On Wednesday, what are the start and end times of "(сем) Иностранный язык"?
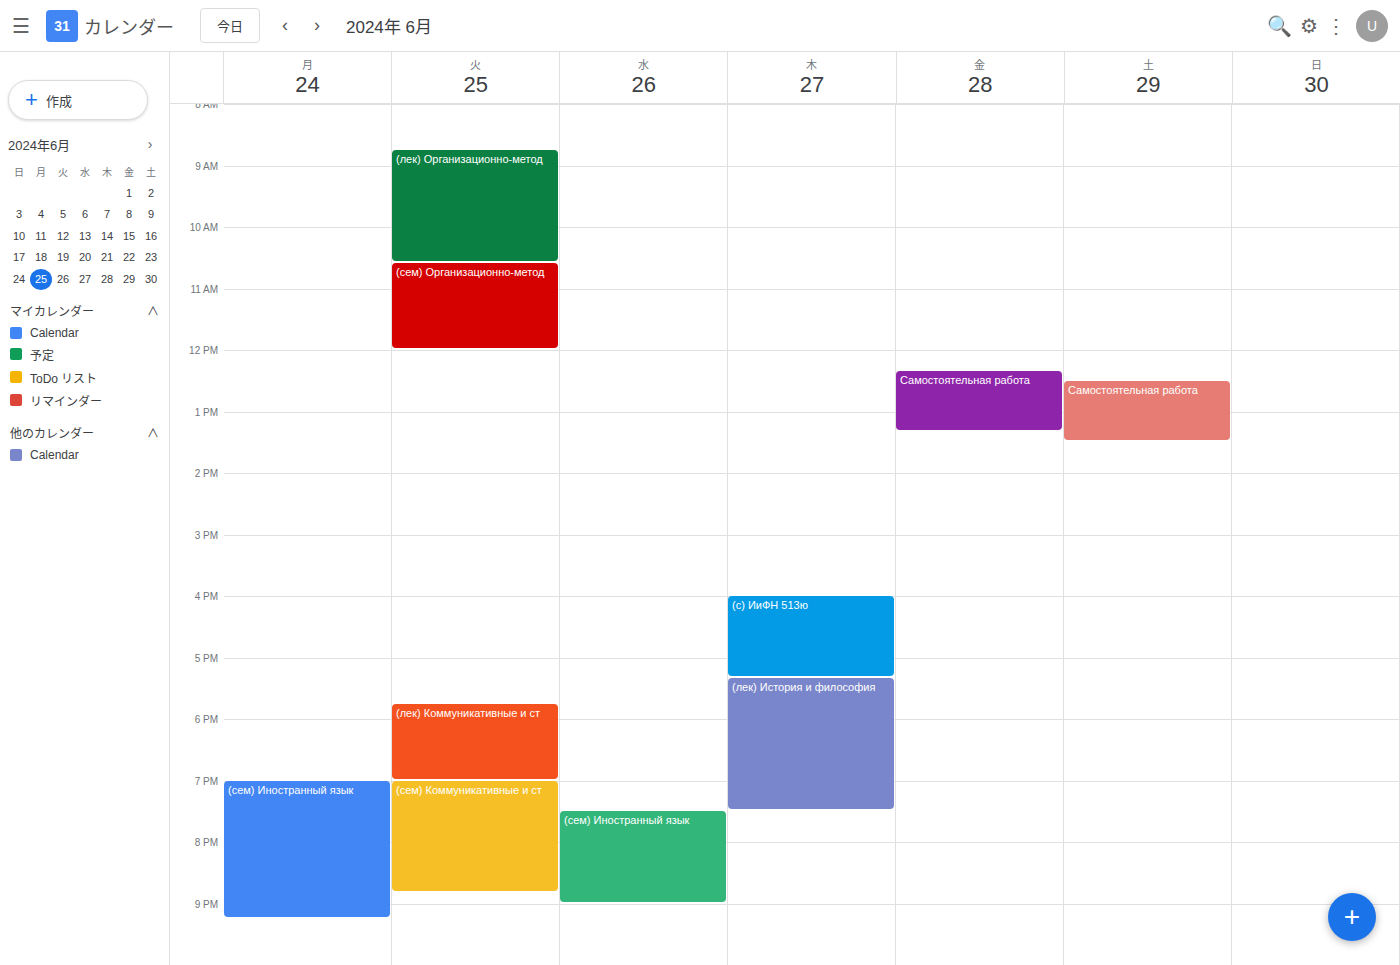
19:30 to 21:00